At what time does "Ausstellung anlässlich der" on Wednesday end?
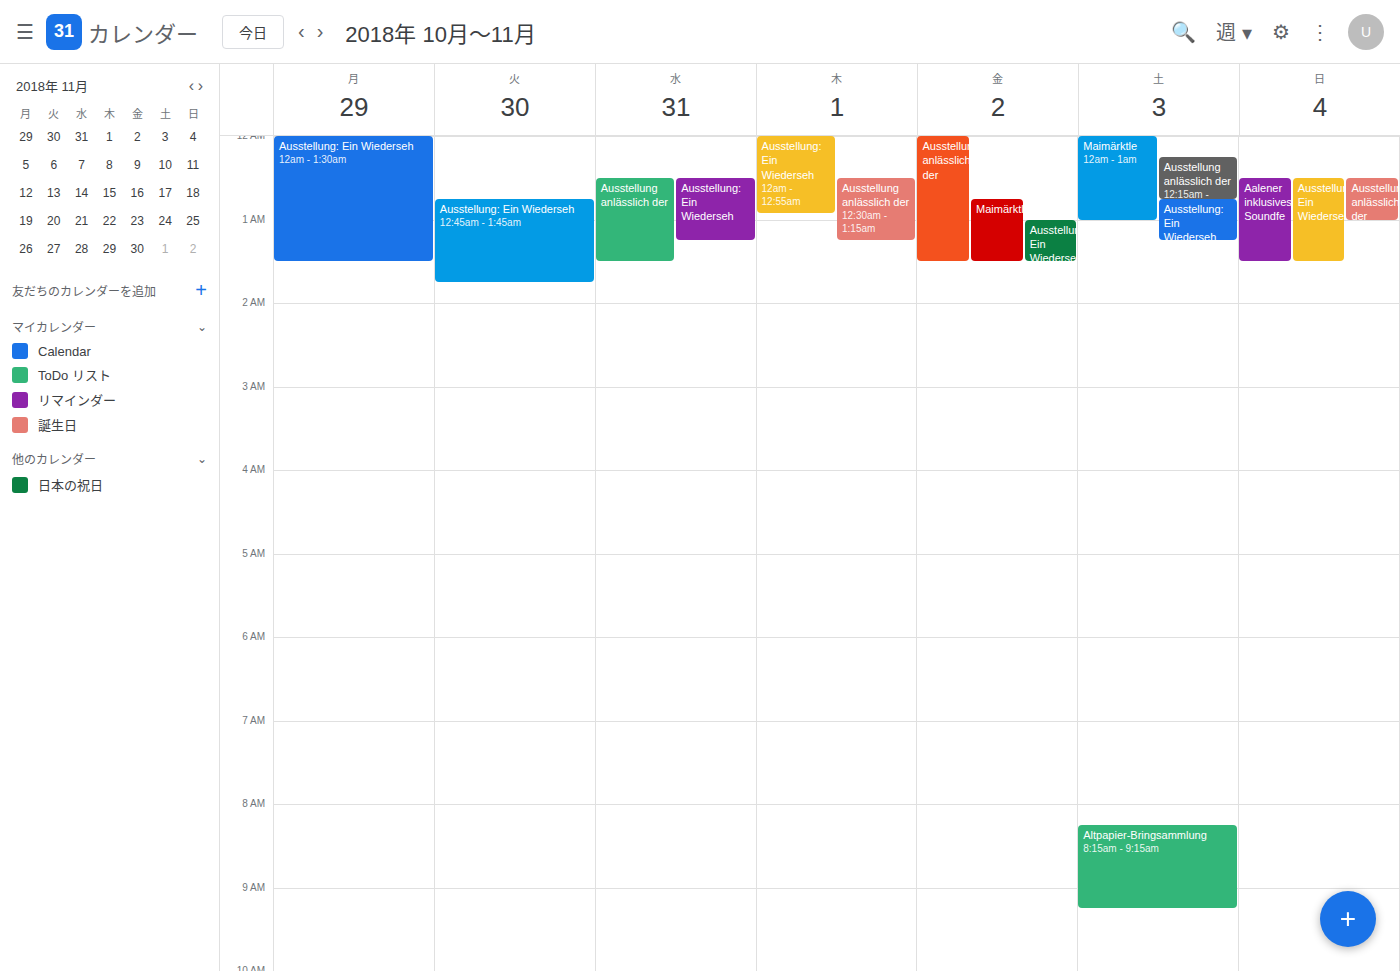
1:30 AM